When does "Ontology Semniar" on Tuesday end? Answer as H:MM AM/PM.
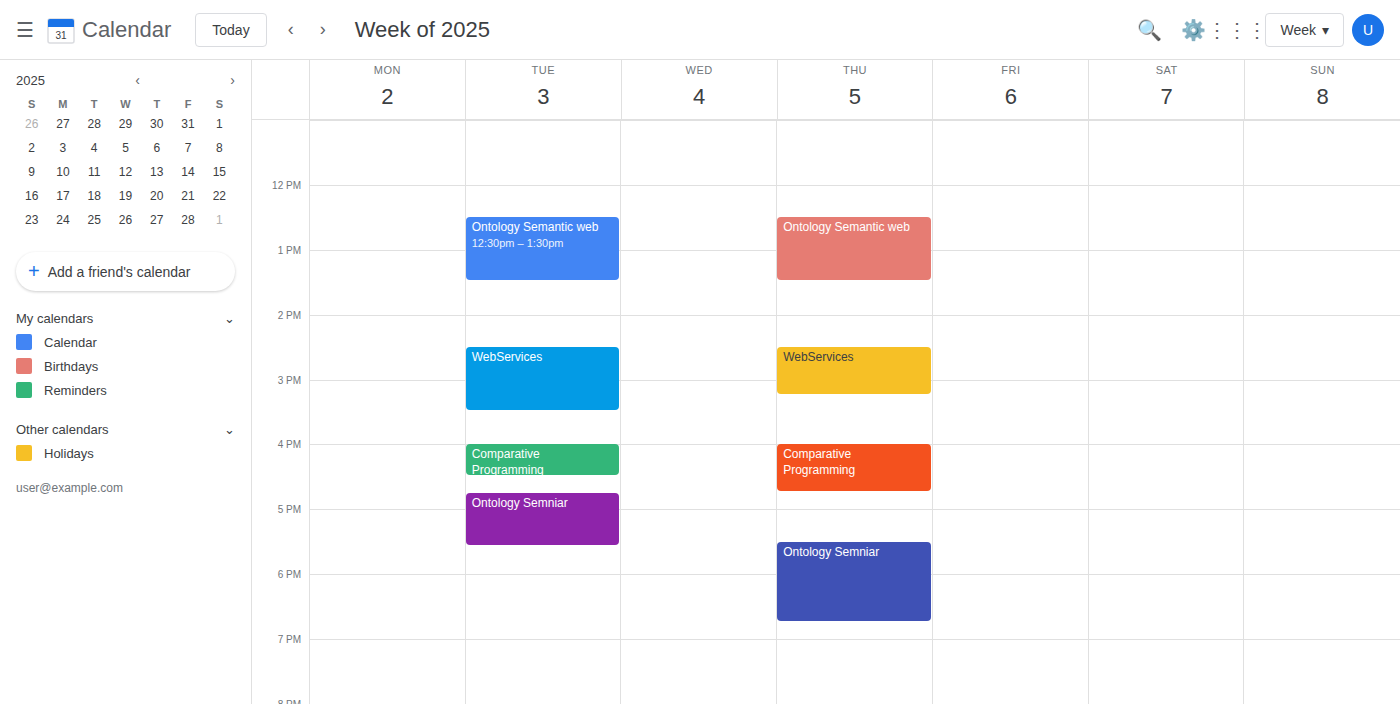
5:35 PM